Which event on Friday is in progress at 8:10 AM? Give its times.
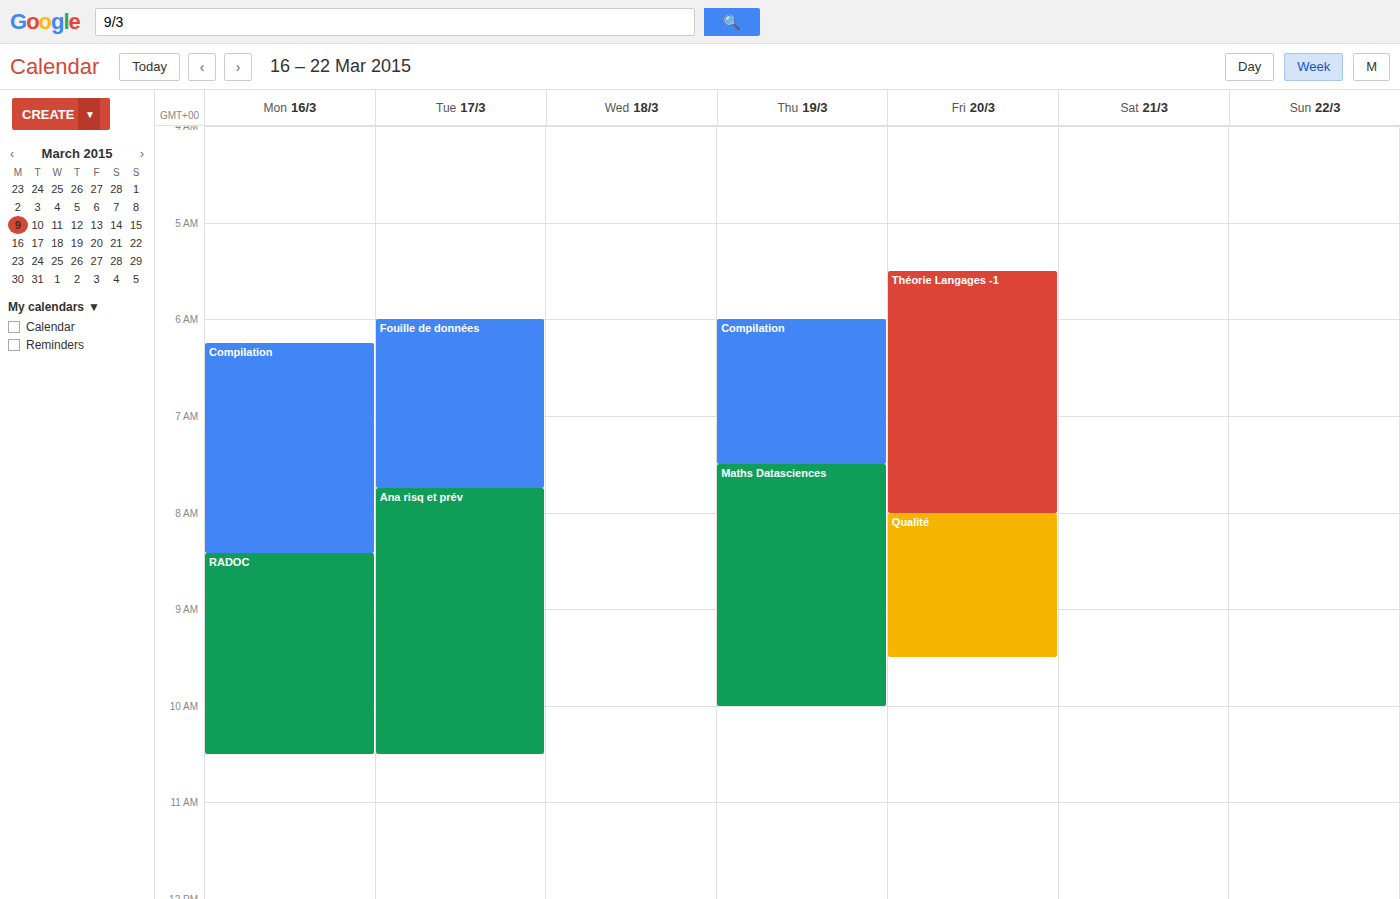
"Qualité", 8:00 AM to 9:30 AM